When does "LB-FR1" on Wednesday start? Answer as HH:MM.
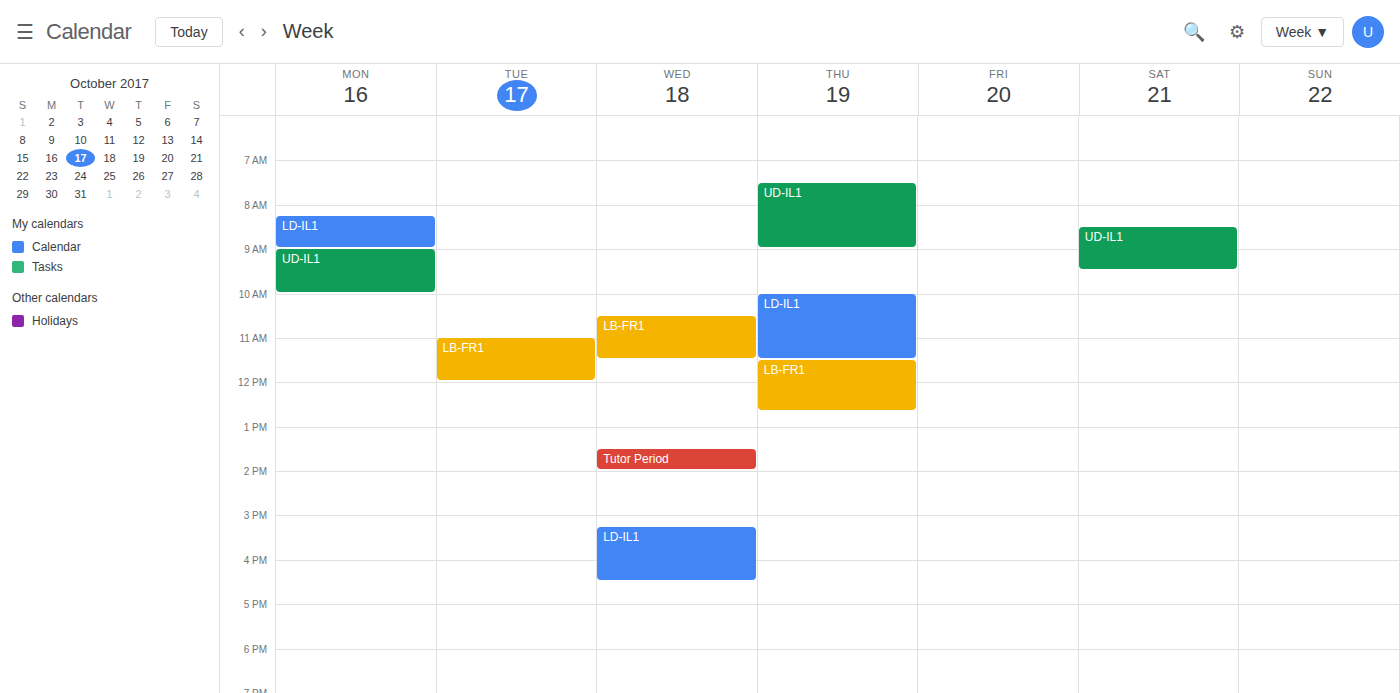
10:30